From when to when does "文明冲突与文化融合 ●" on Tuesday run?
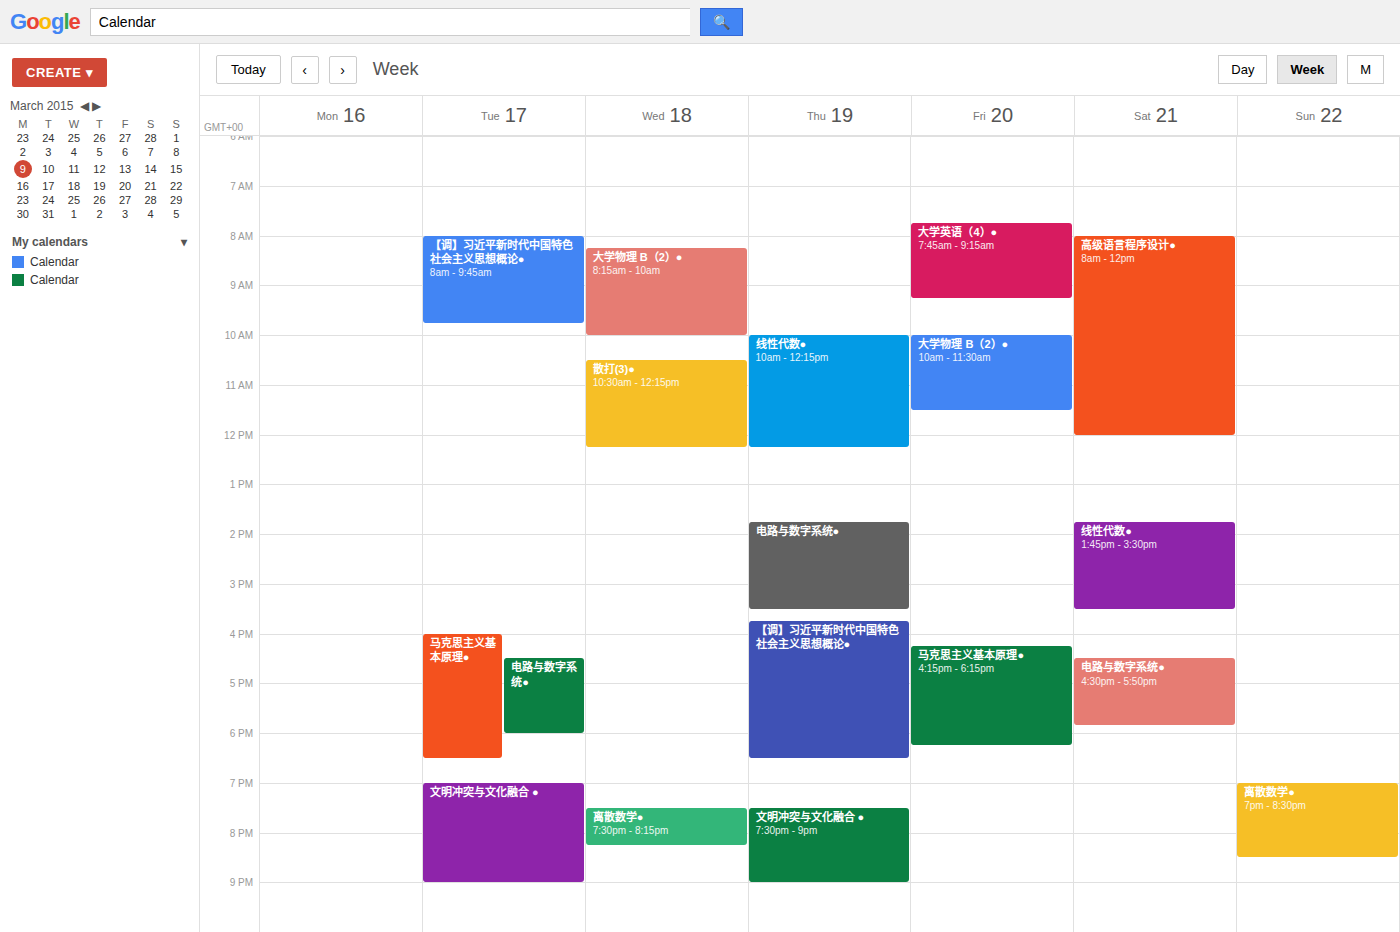
19:00 to 21:00